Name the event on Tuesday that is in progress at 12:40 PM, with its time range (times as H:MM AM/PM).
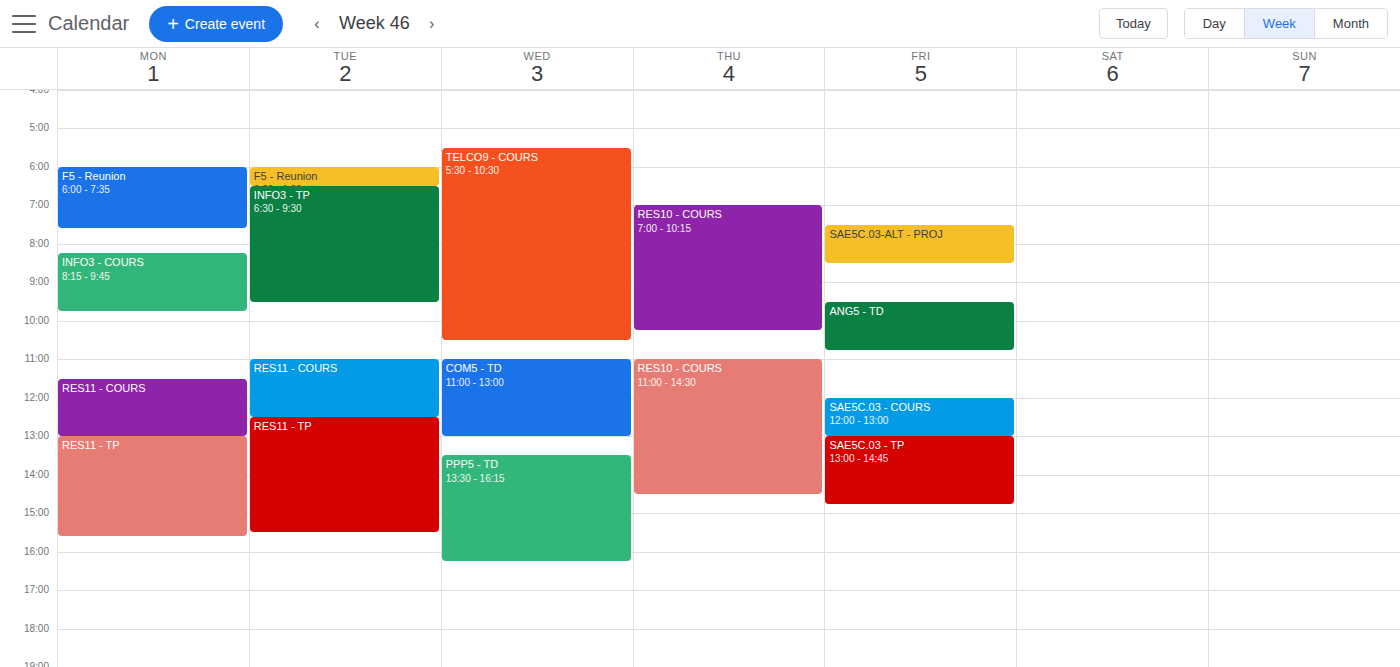
"RES11 - TP", 12:30 PM to 3:30 PM